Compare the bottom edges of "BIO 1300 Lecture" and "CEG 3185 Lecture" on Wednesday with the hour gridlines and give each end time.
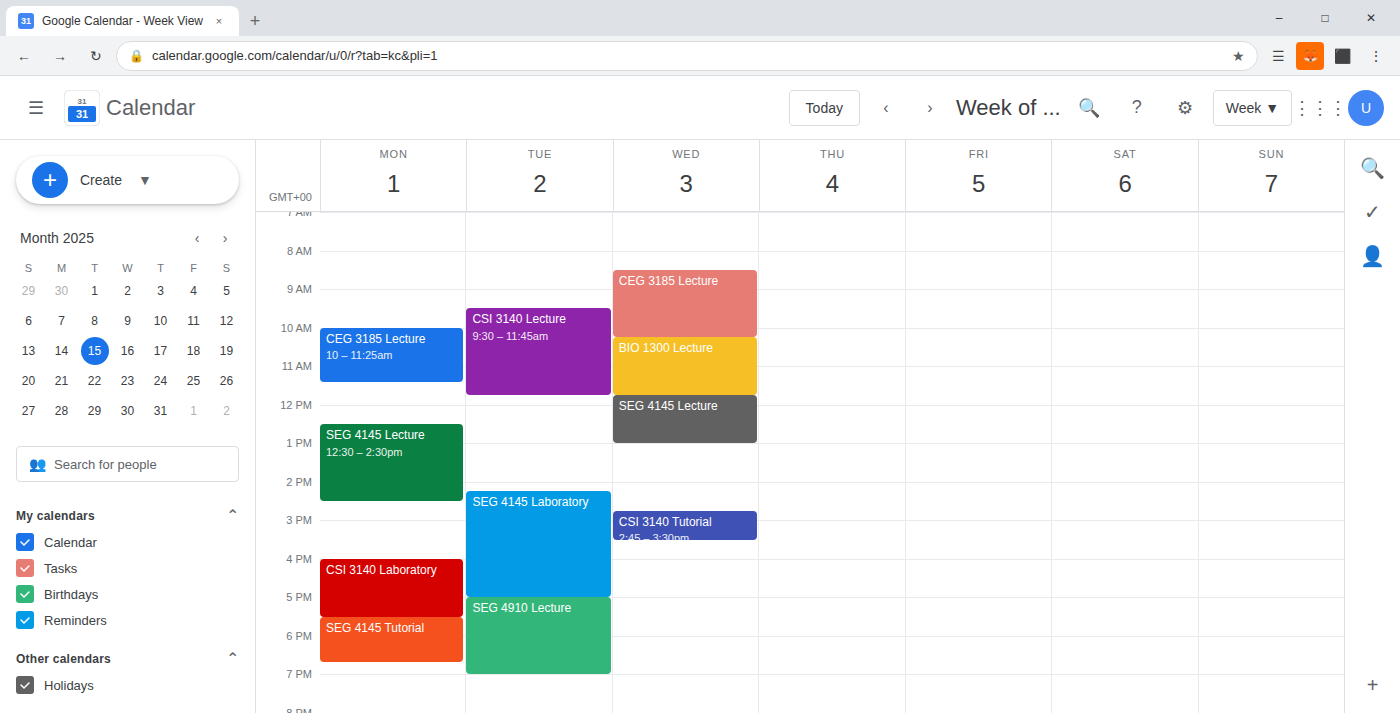
"BIO 1300 Lecture": 11:45 AM, neither: three quarters of the way from the 11 AM line to the 12 PM line. "CEG 3185 Lecture": 10:15 AM, neither: a quarter of the way from the 10 AM line to the 11 AM line.